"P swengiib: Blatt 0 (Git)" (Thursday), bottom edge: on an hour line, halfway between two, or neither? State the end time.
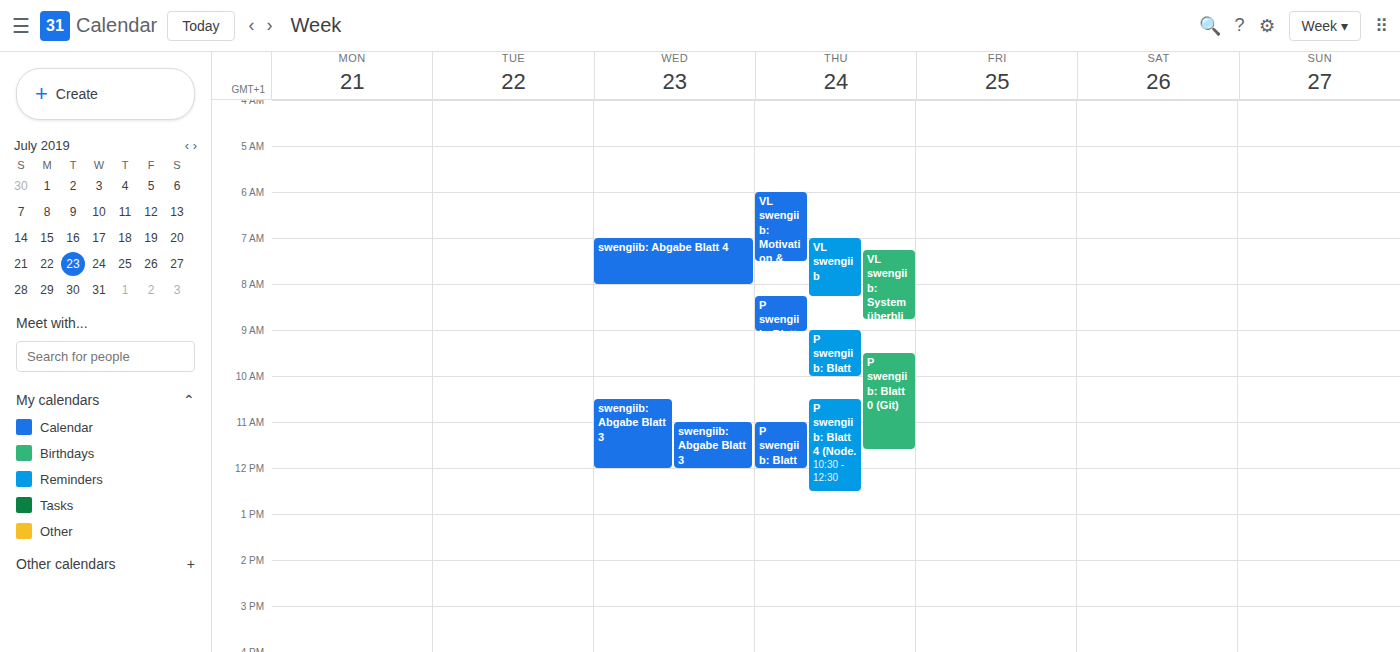
11:35 AM -- neither: 35 minutes below the 11 AM line and 25 minutes above the 12 PM line.